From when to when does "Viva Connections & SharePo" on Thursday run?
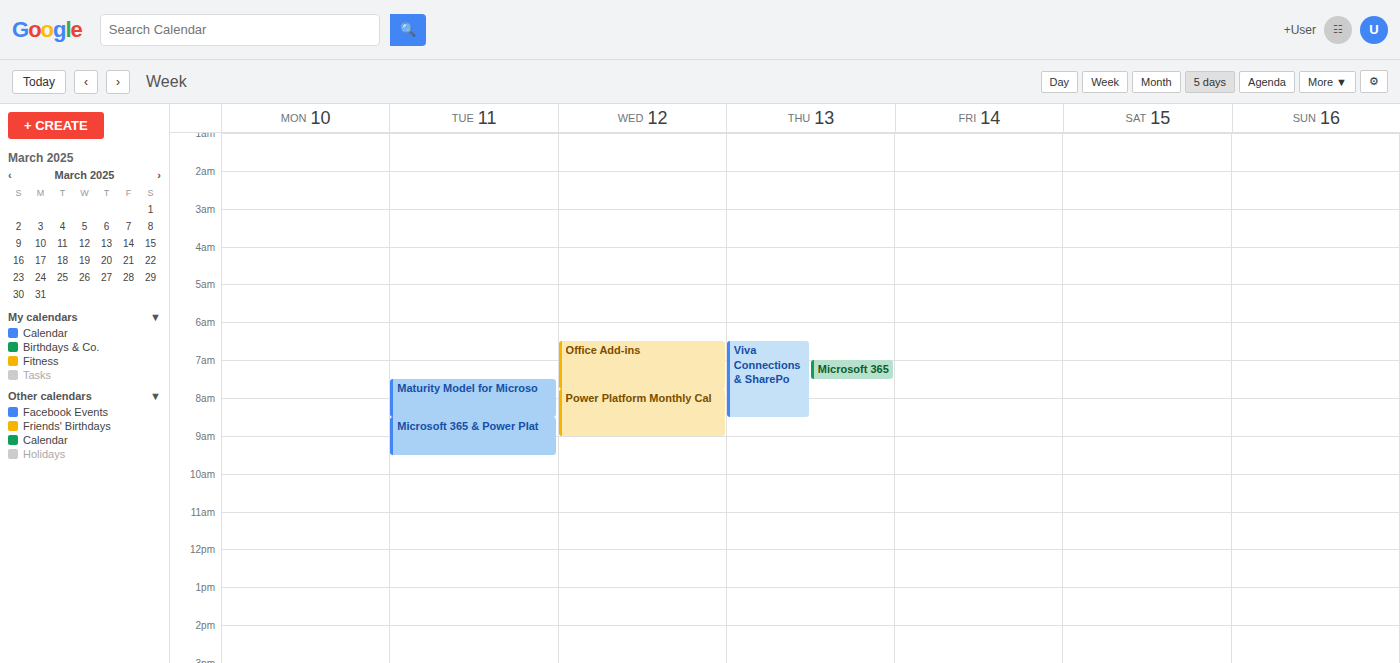
6:30 AM to 8:30 AM